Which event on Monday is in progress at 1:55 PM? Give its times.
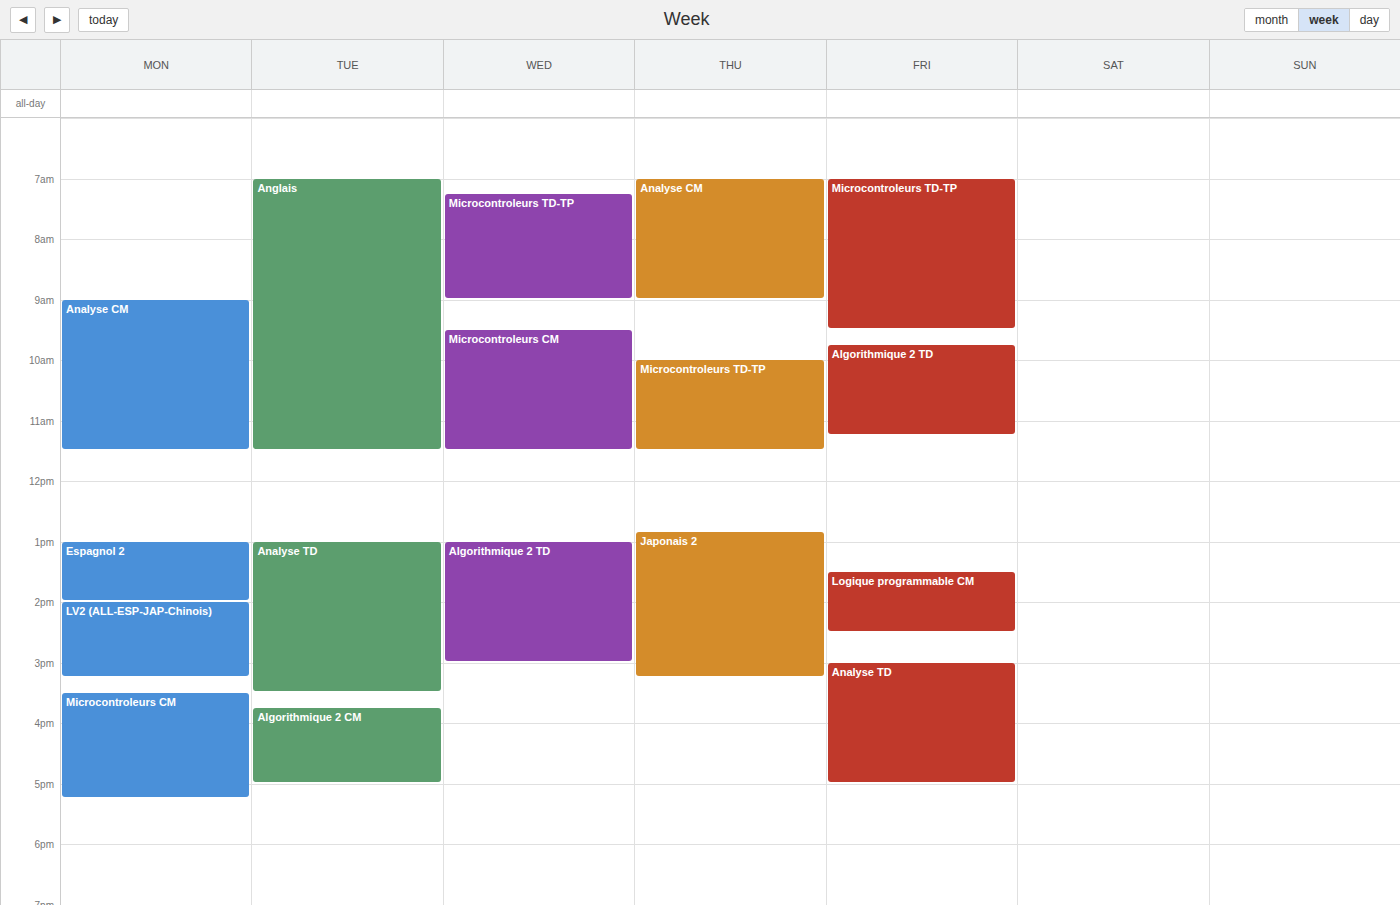
"Espagnol 2", 1:00 PM to 2:00 PM